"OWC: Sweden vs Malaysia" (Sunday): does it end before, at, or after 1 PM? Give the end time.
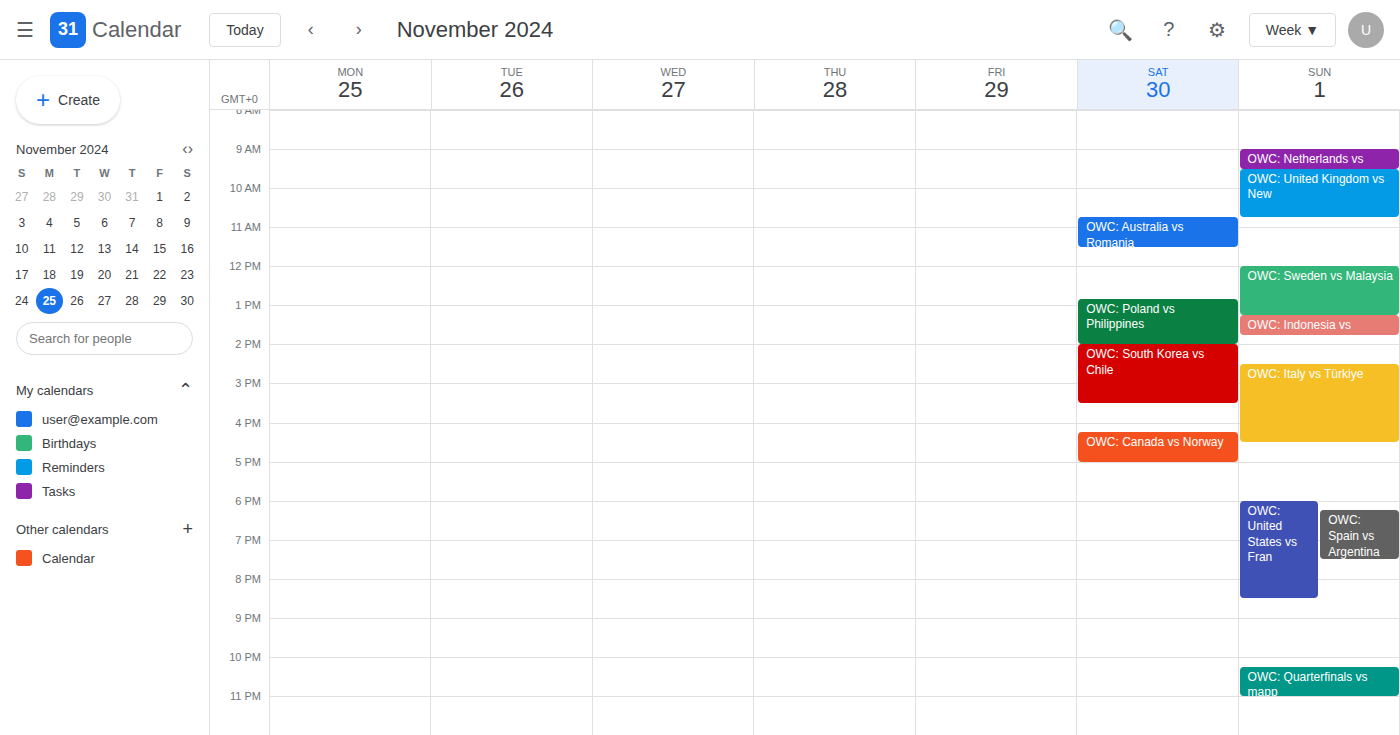
1:15 PM -- after 1 PM, 15 minutes below the 1 PM line.